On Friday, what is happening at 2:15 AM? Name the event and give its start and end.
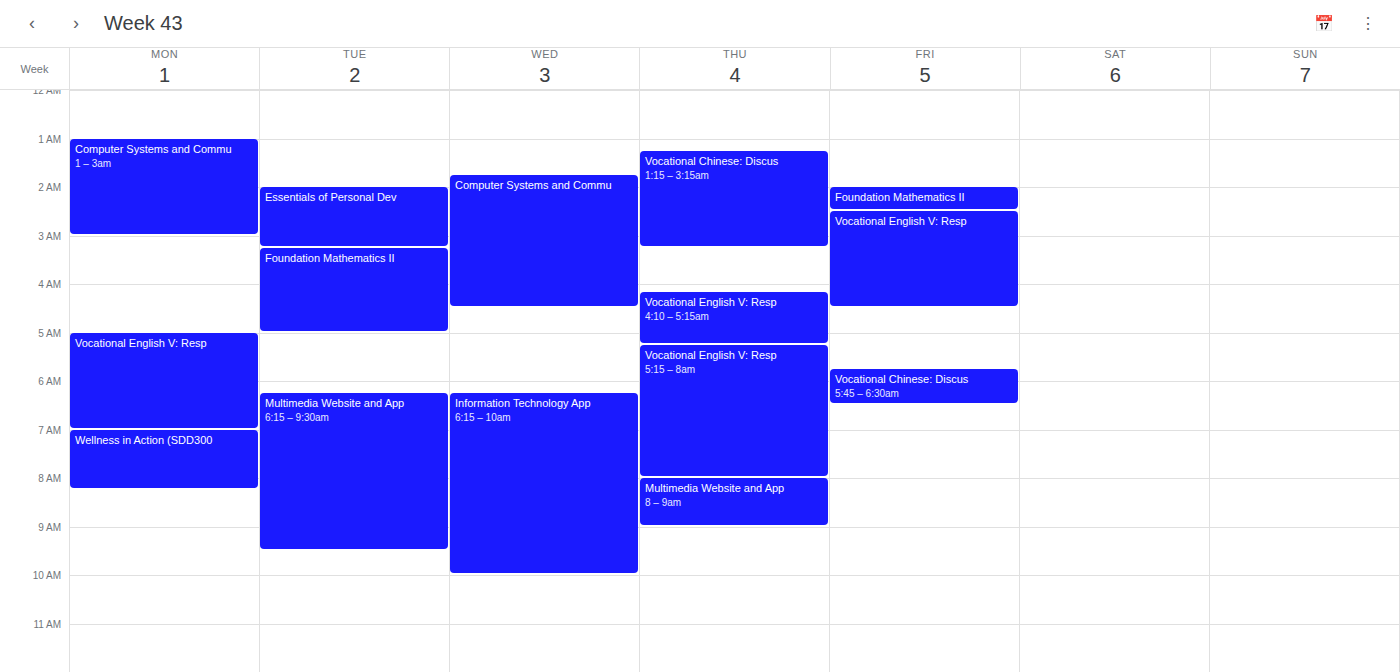
"Foundation Mathematics II", 2:00 AM to 2:30 AM